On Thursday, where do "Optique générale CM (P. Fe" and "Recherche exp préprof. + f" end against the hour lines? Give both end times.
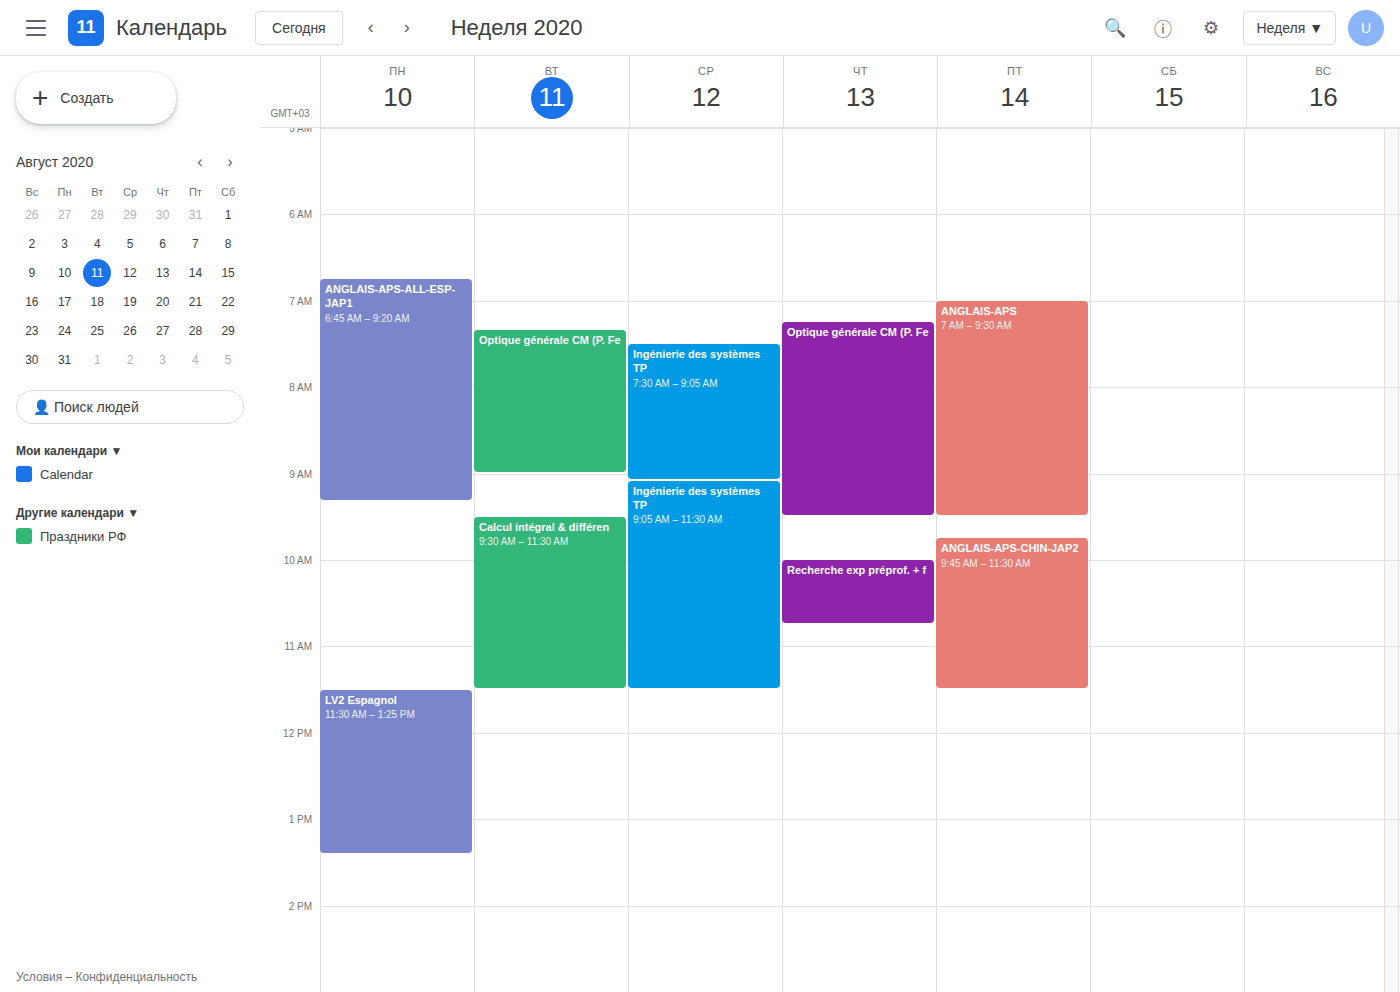
"Optique générale CM (P. Fe": 9:30 AM, halfway between the 9 AM and 10 AM lines. "Recherche exp préprof. + f": 10:45 AM, neither: three quarters of the way from the 10 AM line to the 11 AM line.